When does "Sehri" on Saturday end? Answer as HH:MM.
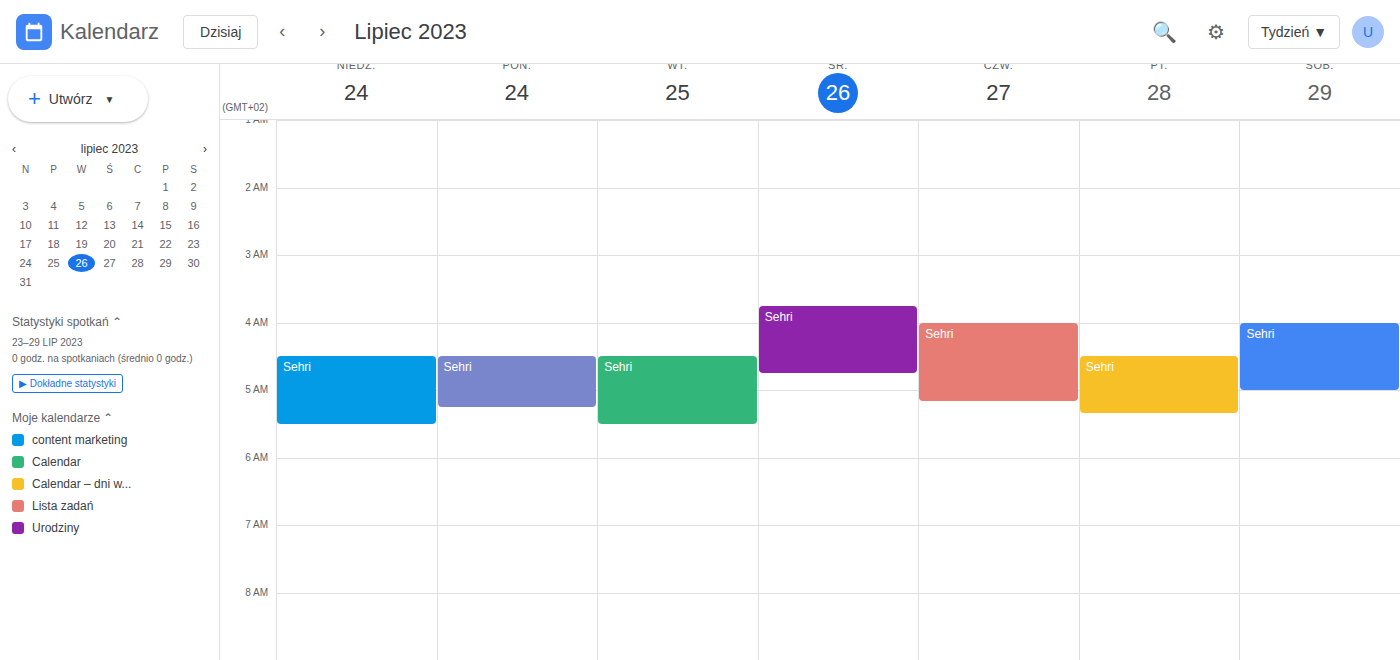
05:00